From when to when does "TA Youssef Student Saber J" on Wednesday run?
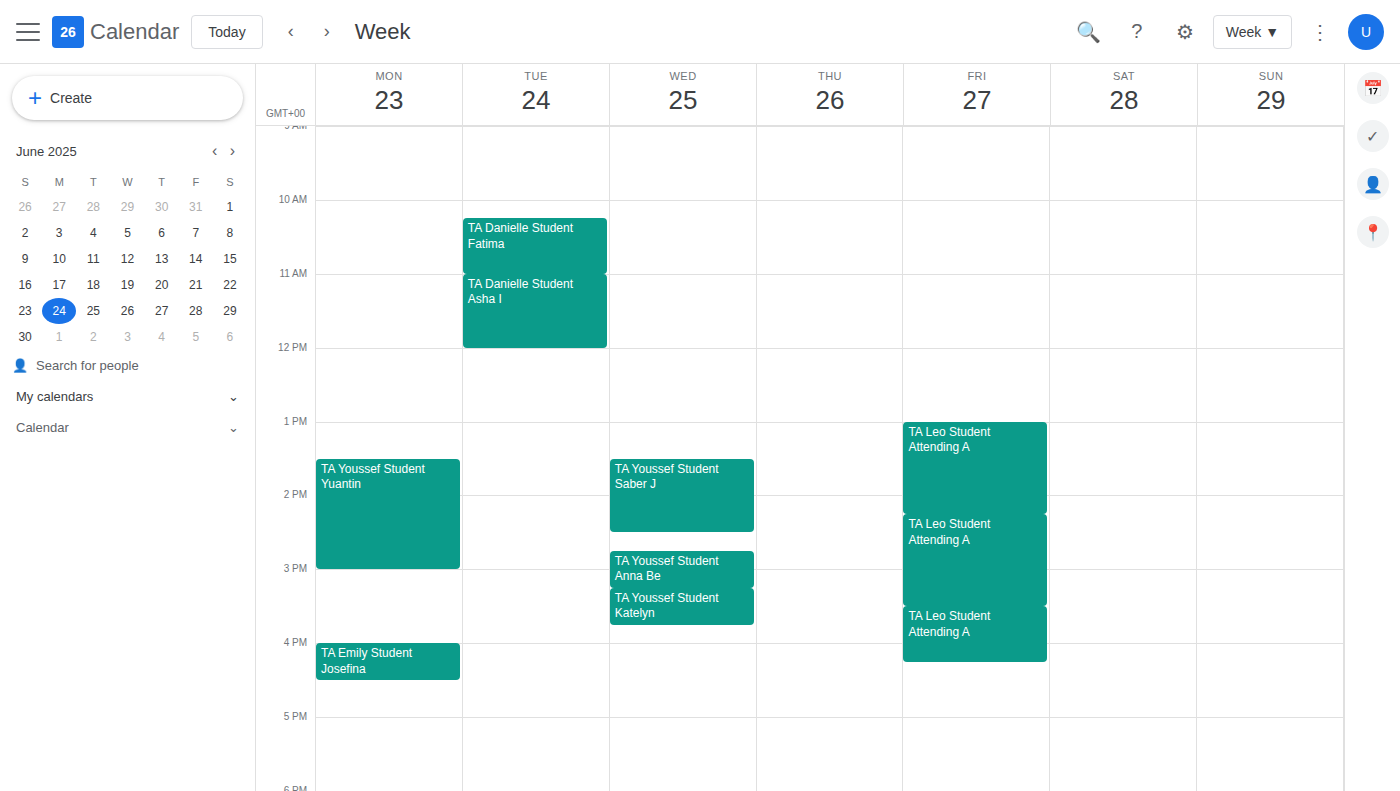
1:30 PM to 2:30 PM